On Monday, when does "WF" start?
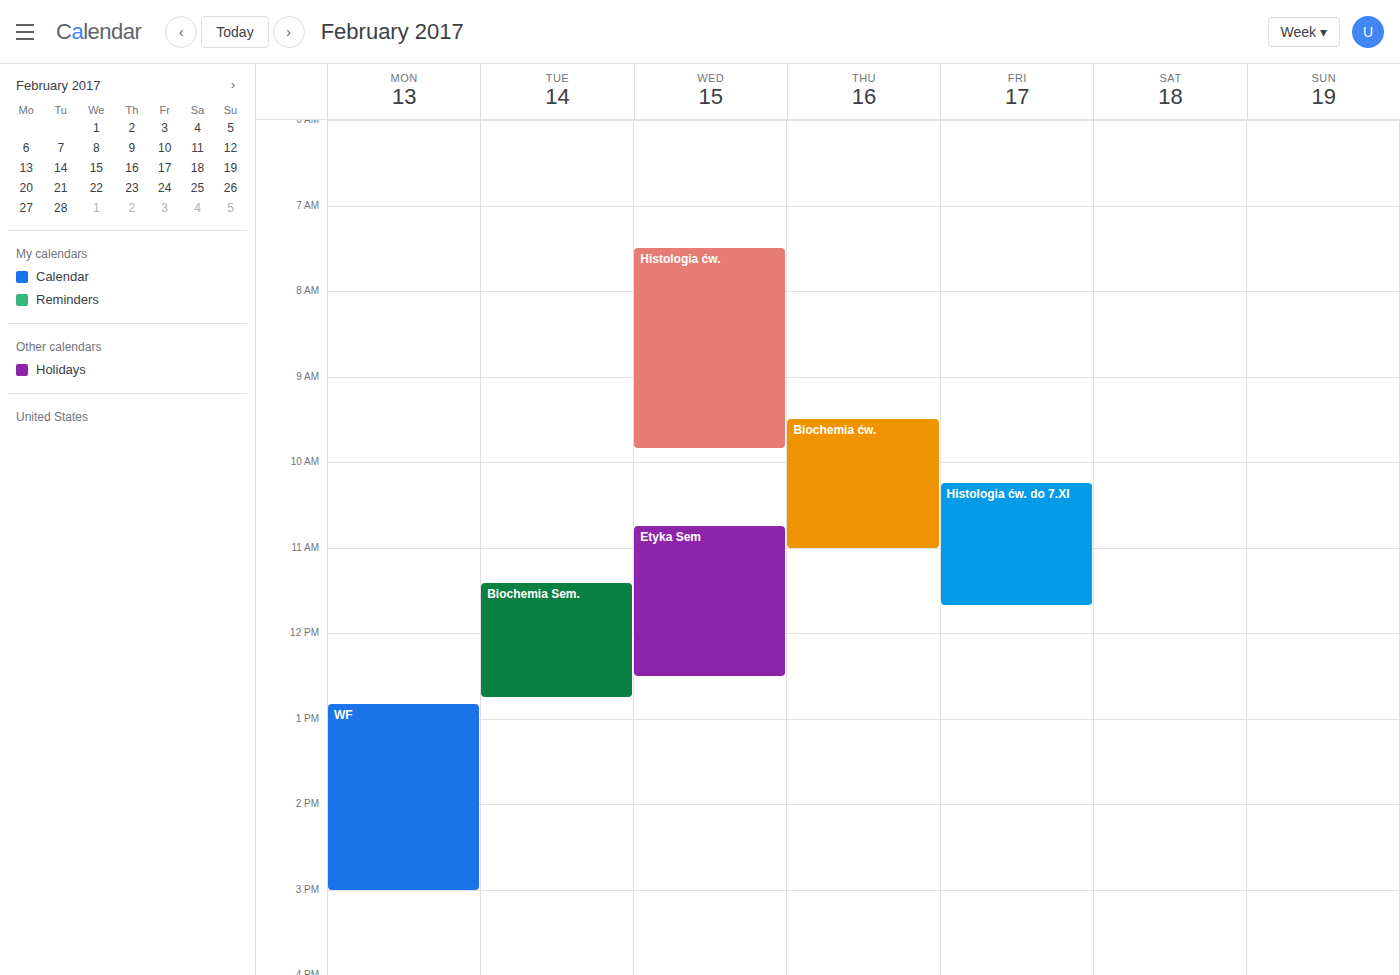
12:50 PM